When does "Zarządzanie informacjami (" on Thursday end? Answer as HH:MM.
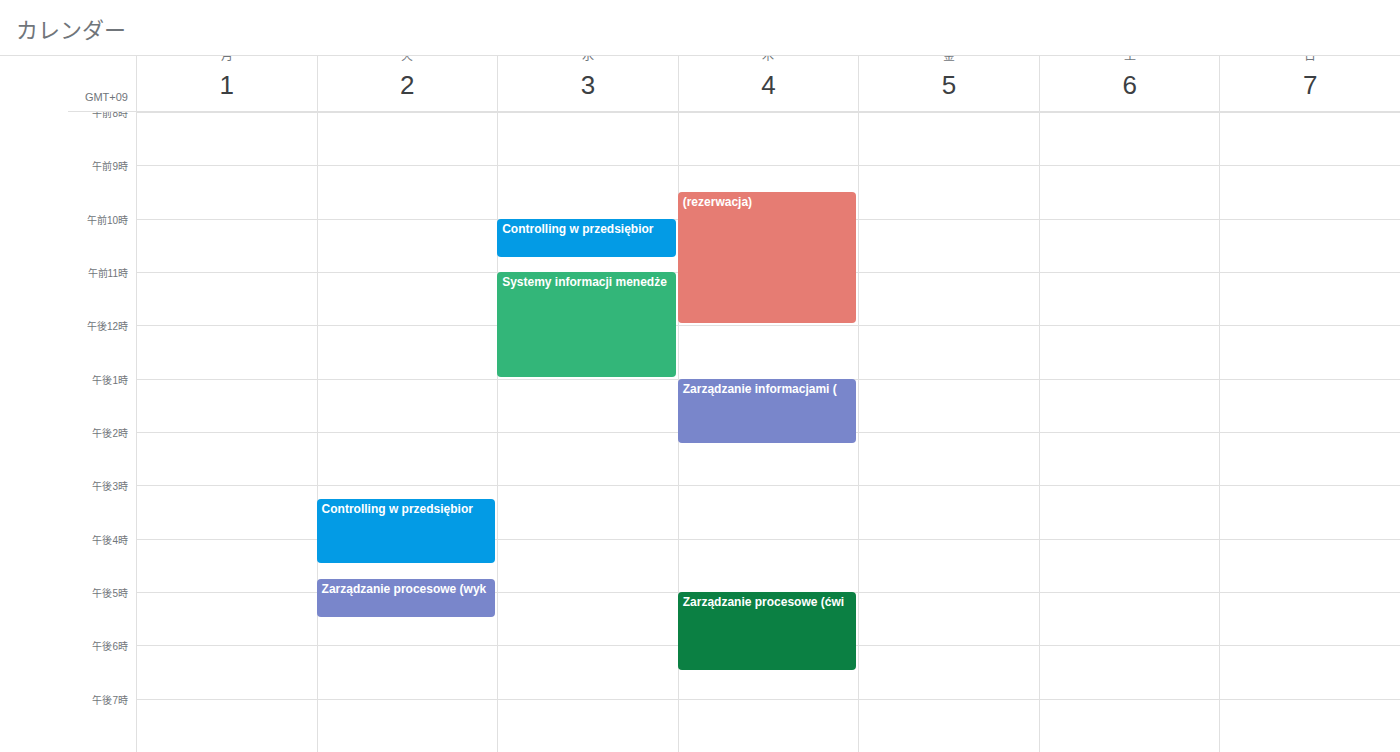
14:15